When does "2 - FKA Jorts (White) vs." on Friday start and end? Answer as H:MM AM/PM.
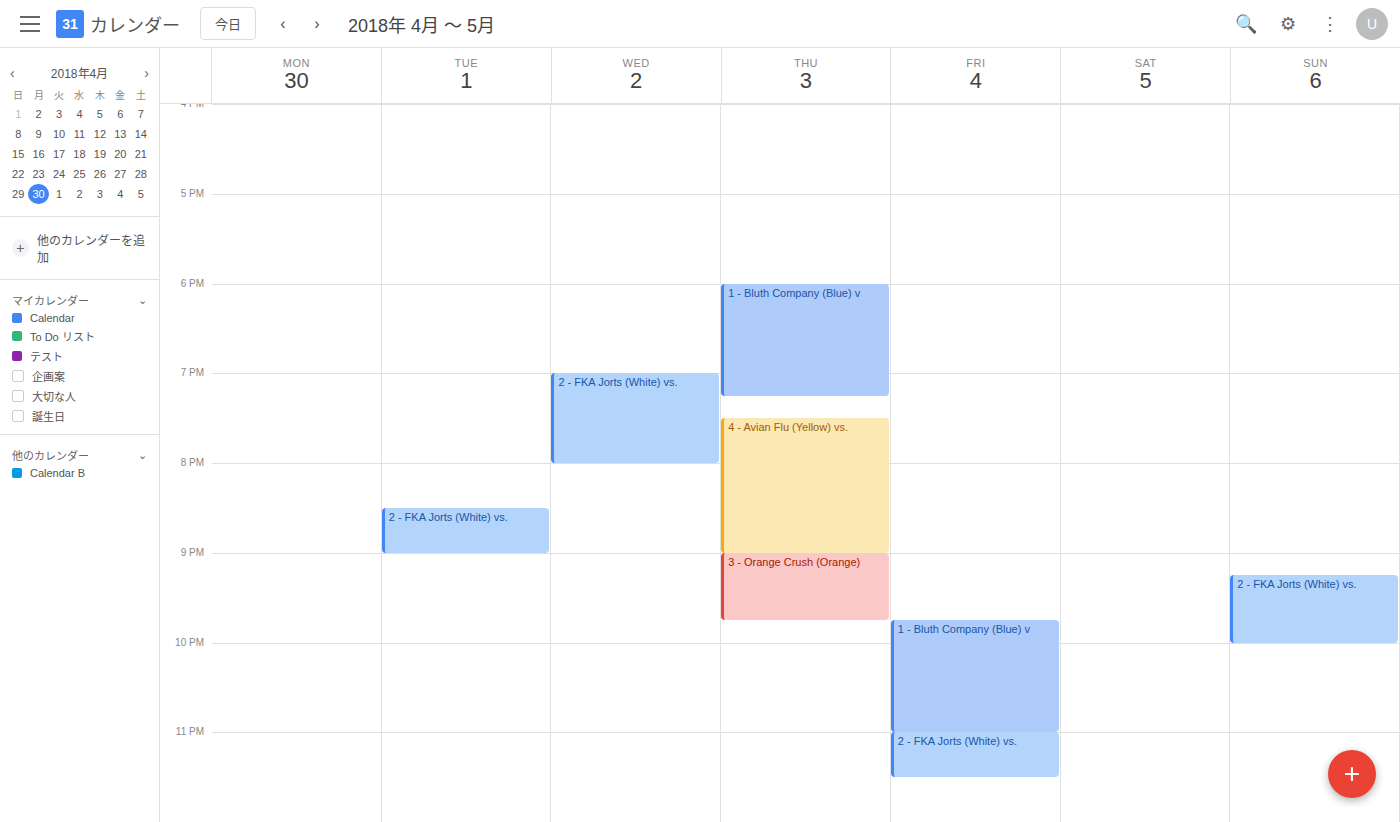
11:00 PM to 11:30 PM